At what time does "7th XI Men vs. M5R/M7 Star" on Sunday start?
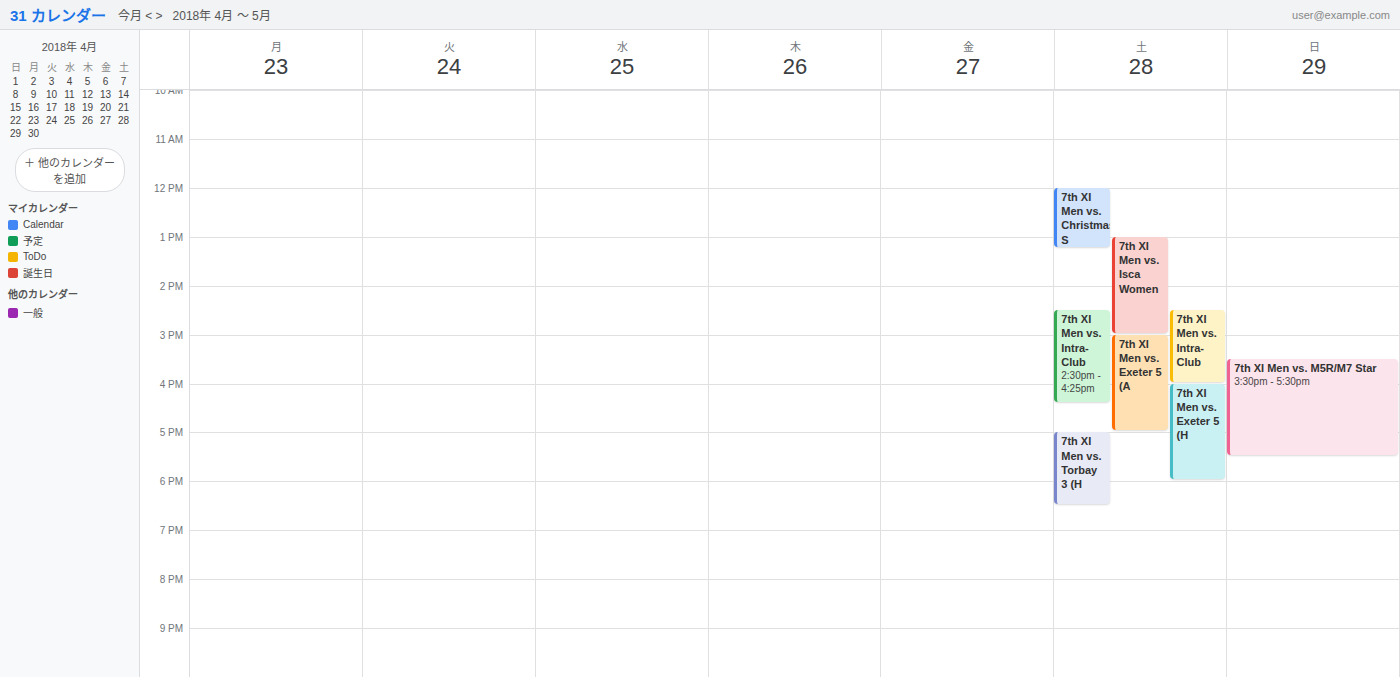
3:30 PM